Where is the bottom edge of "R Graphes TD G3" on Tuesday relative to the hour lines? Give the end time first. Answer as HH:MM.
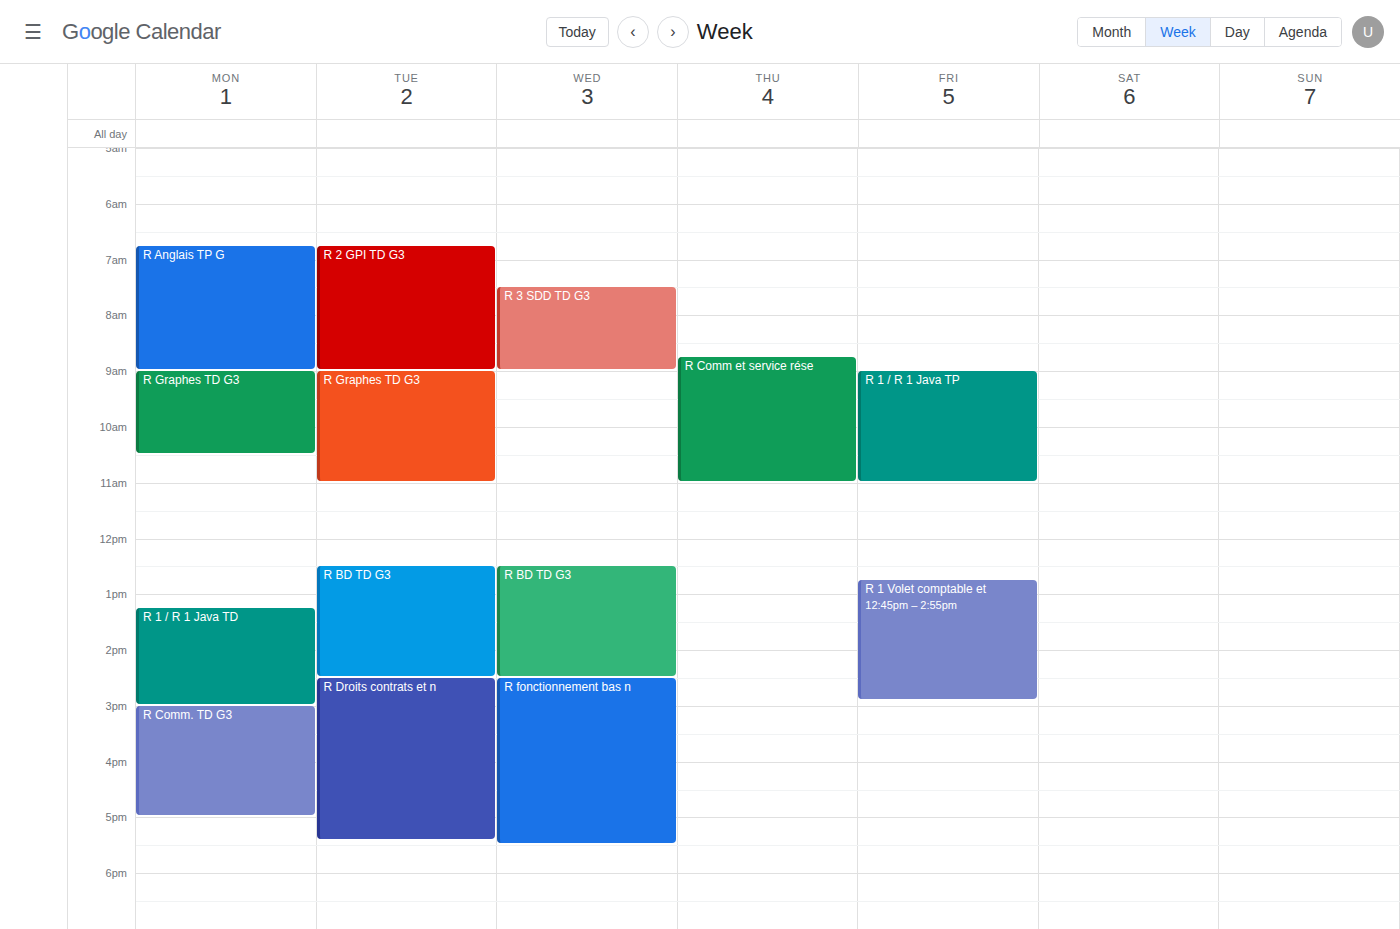
11:00 -- exactly on the 11:00 line.